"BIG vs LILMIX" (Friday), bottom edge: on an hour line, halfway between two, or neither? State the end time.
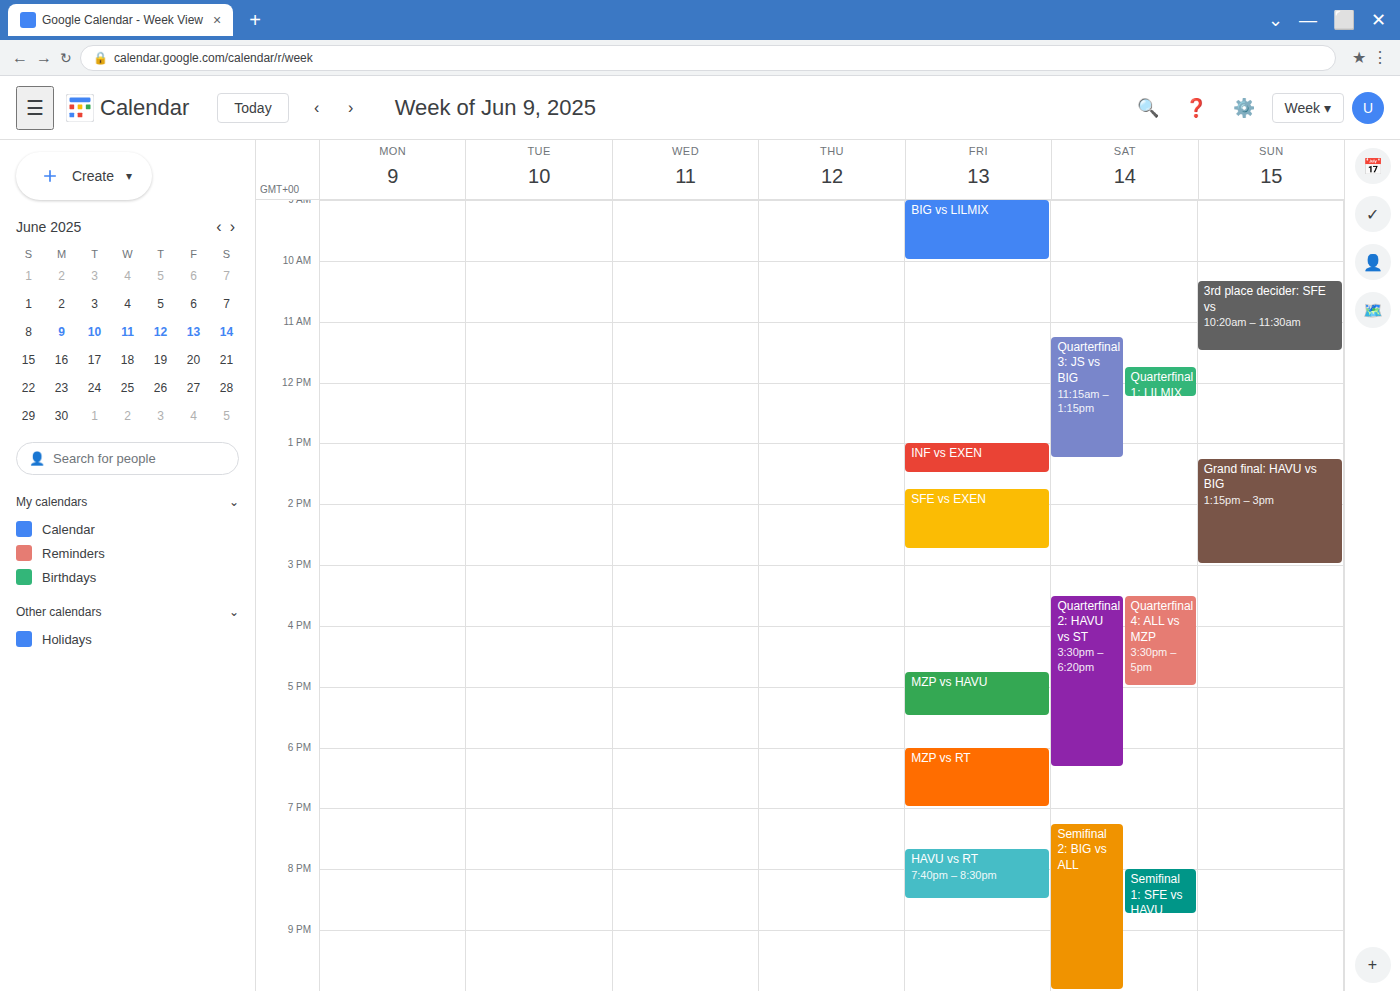
10:00 AM -- exactly on the 10 AM line.